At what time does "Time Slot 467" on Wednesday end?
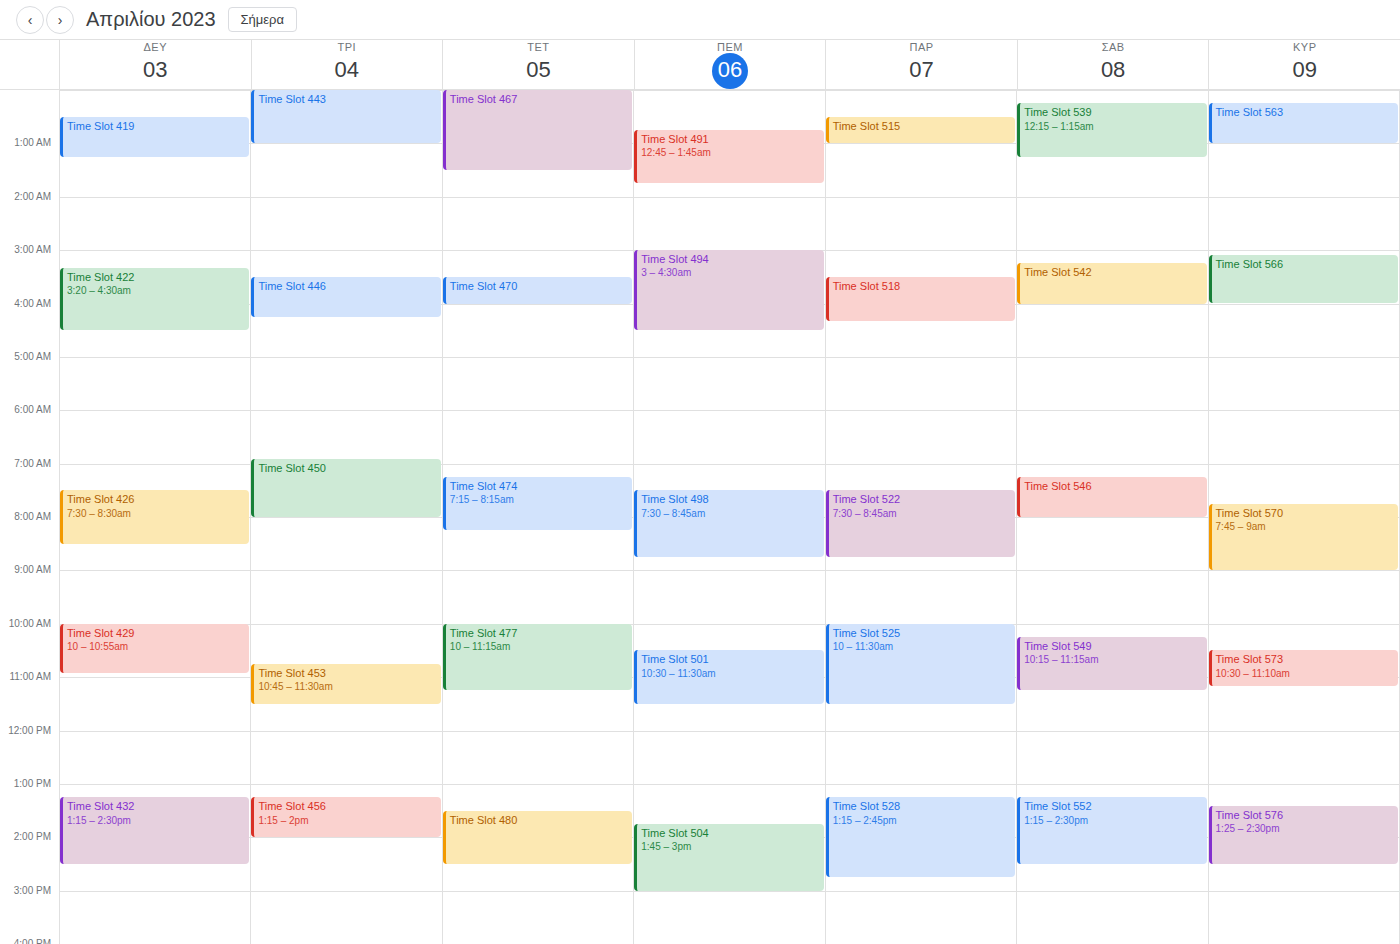
1:30 AM